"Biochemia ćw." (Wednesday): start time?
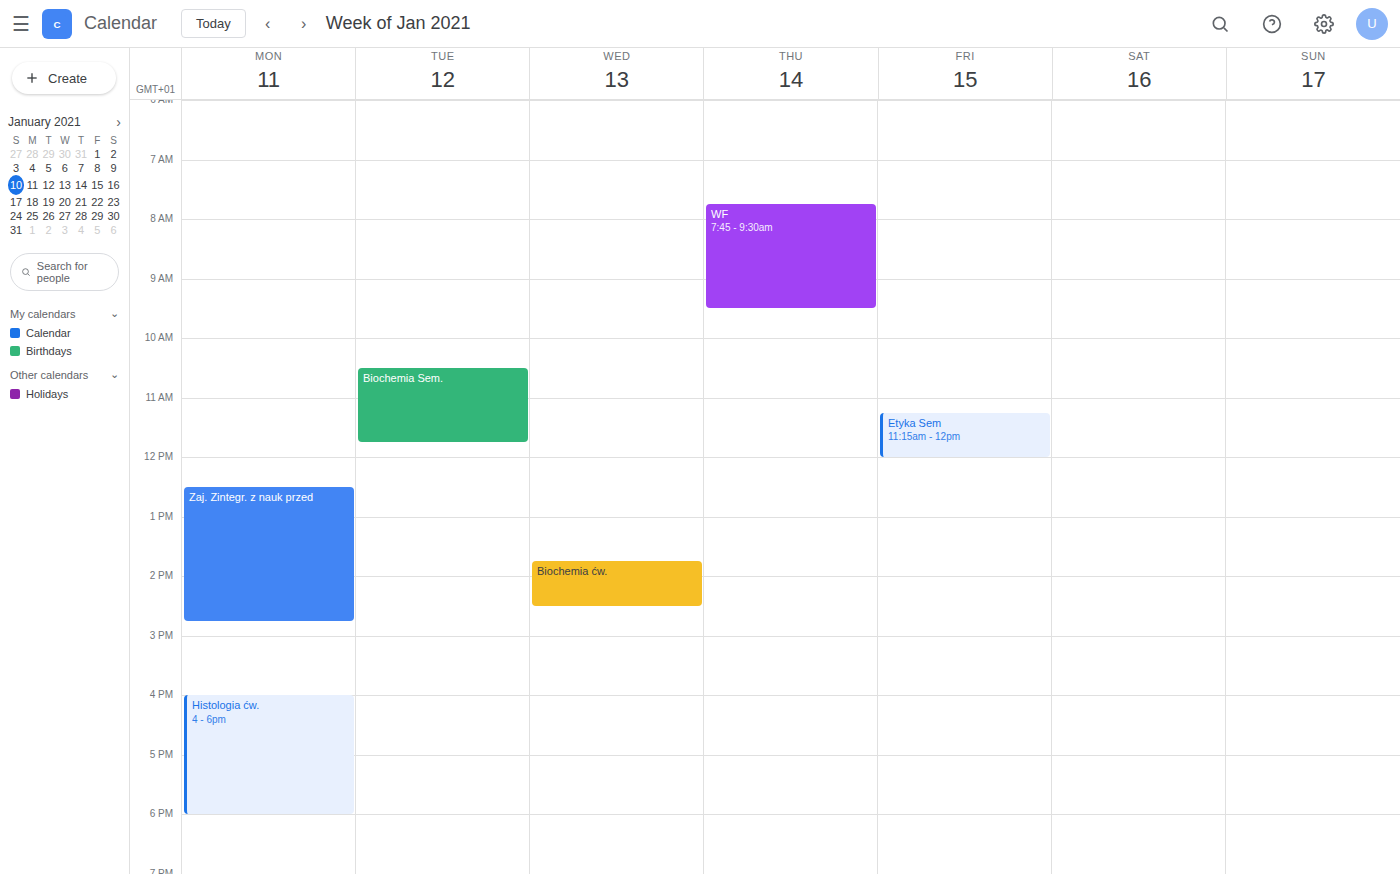
1:45 PM